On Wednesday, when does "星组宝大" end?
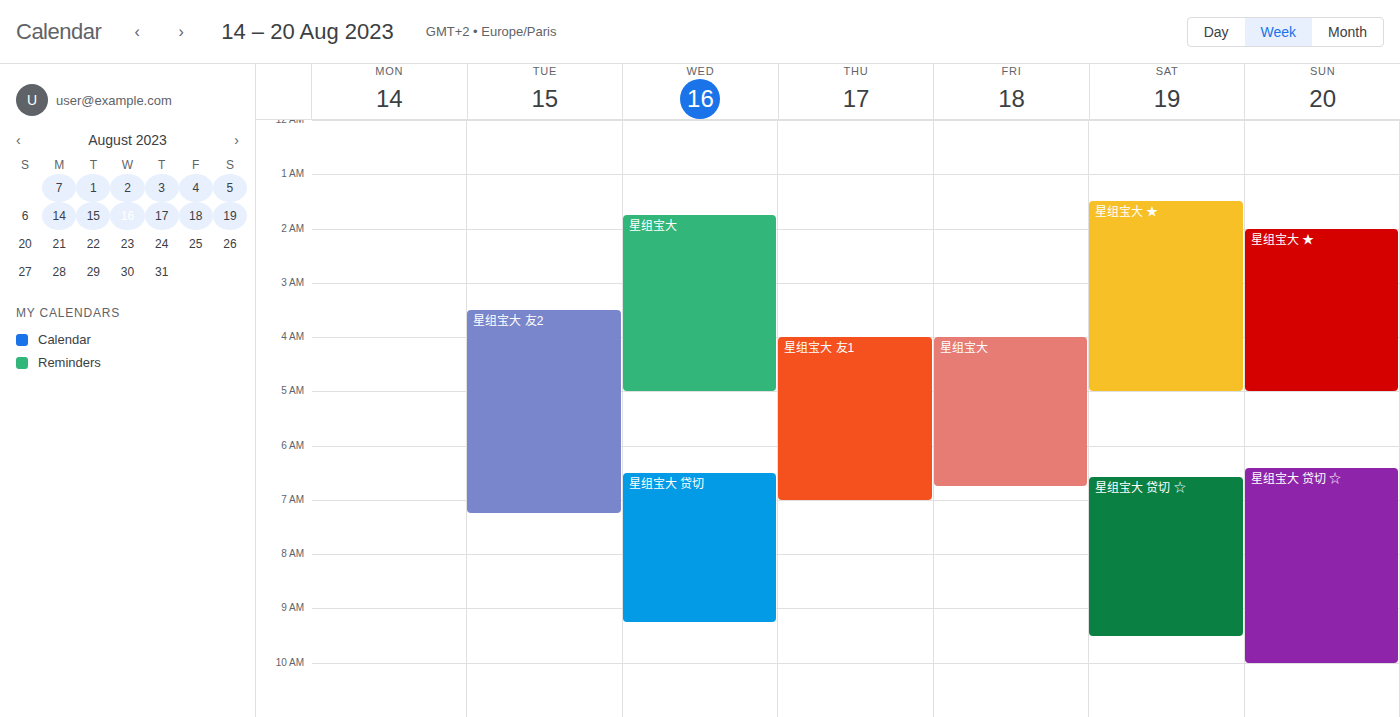
5:00 AM